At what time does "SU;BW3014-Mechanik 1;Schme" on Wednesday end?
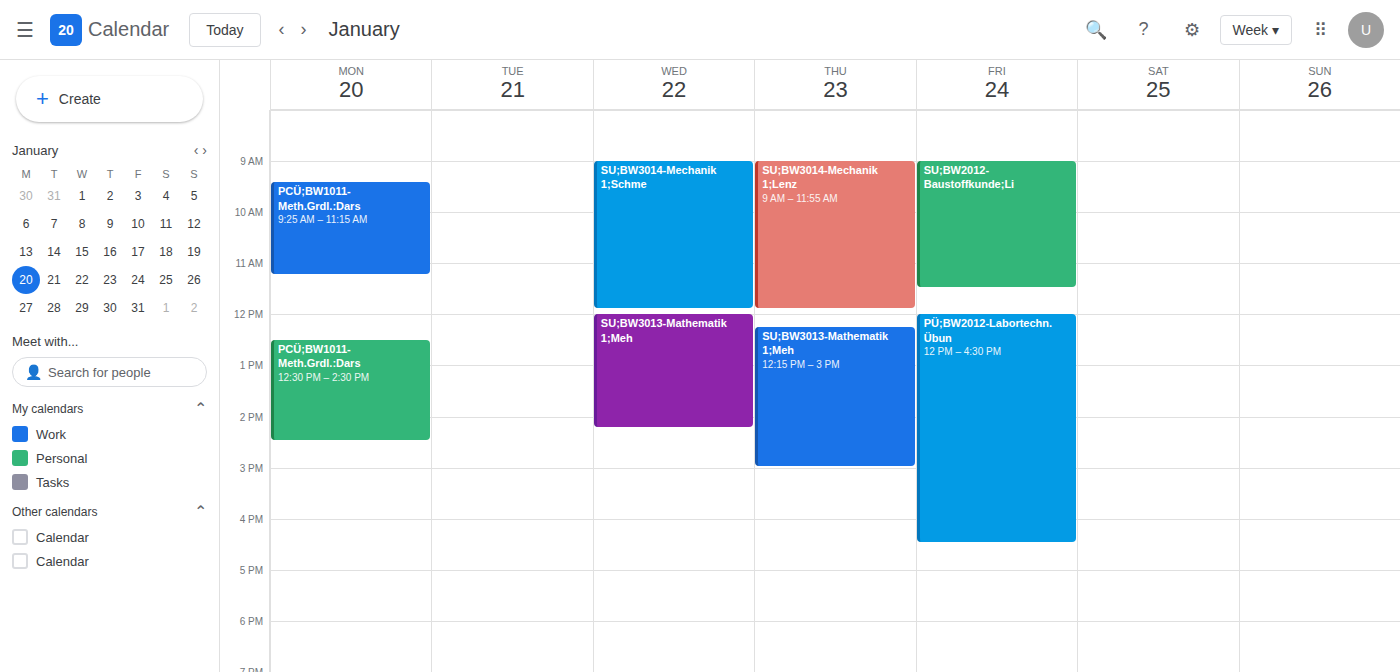
11:55